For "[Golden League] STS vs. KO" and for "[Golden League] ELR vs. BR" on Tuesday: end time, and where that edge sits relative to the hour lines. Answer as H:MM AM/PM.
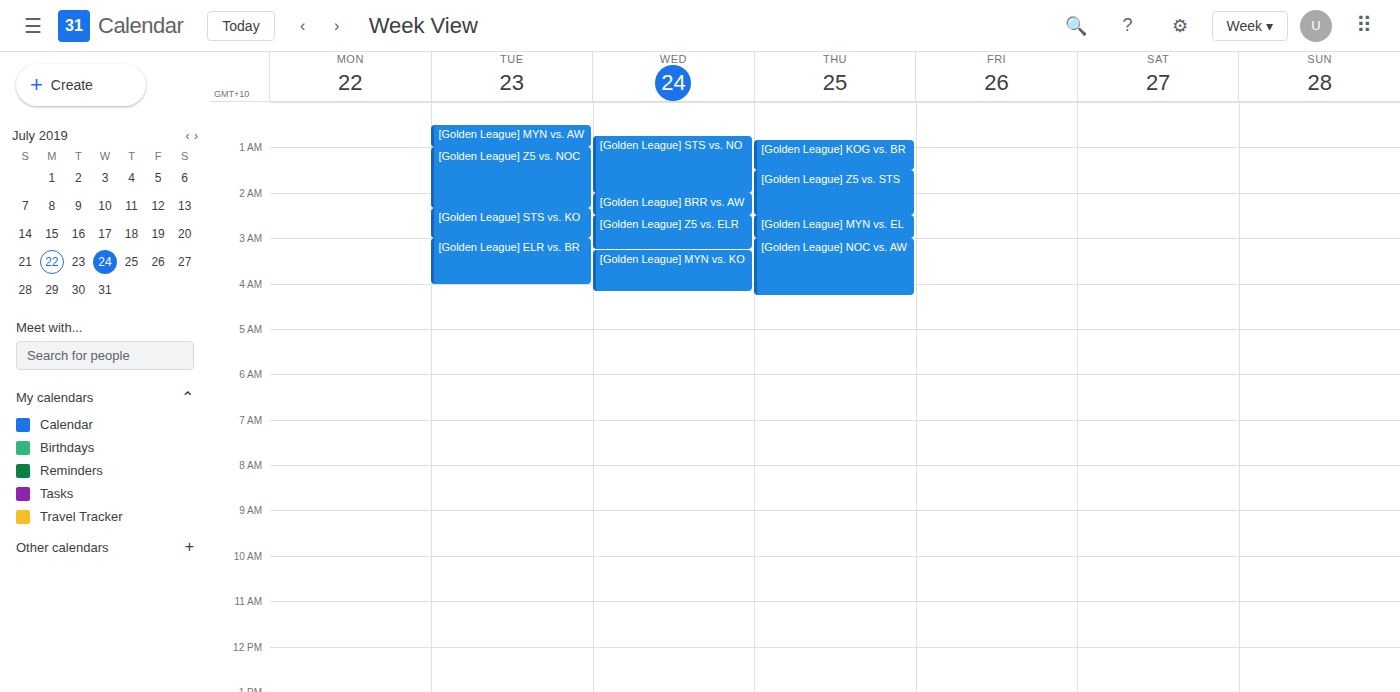
"[Golden League] STS vs. KO": 3:00 AM, exactly on the 3 AM line. "[Golden League] ELR vs. BR": 4:00 AM, exactly on the 4 AM line.